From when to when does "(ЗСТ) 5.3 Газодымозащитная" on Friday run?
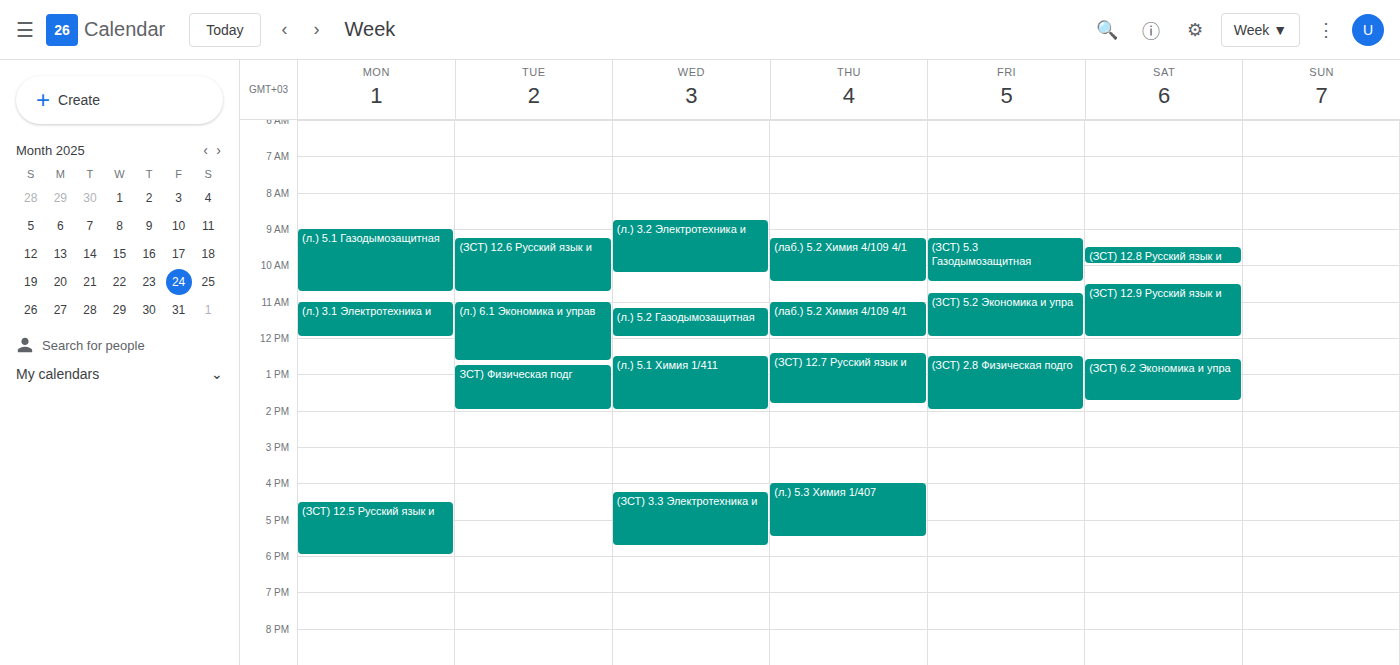
9:15 AM to 10:30 AM